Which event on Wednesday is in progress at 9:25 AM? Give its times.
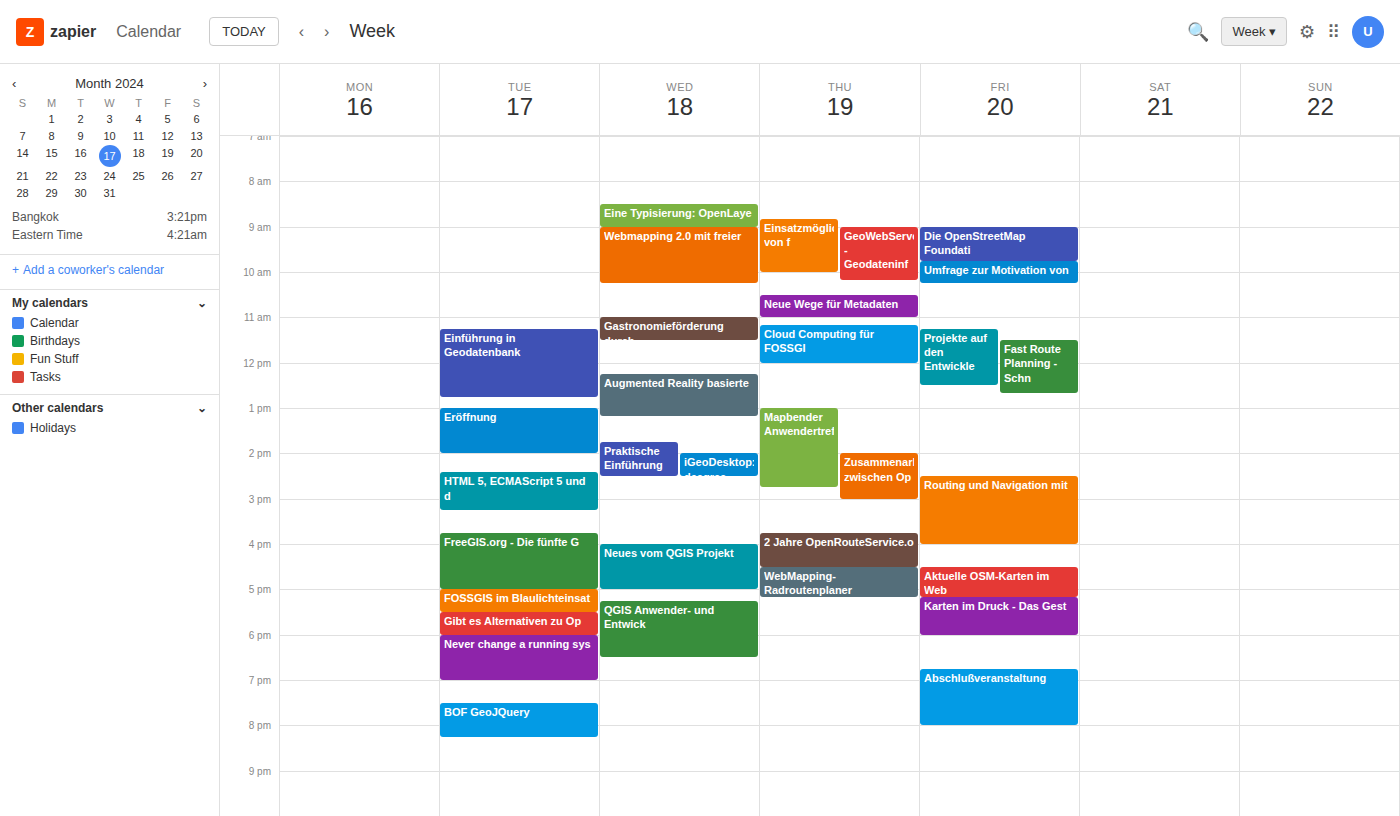
"Webmapping 2.0 mit freier", 9:00 AM to 10:15 AM